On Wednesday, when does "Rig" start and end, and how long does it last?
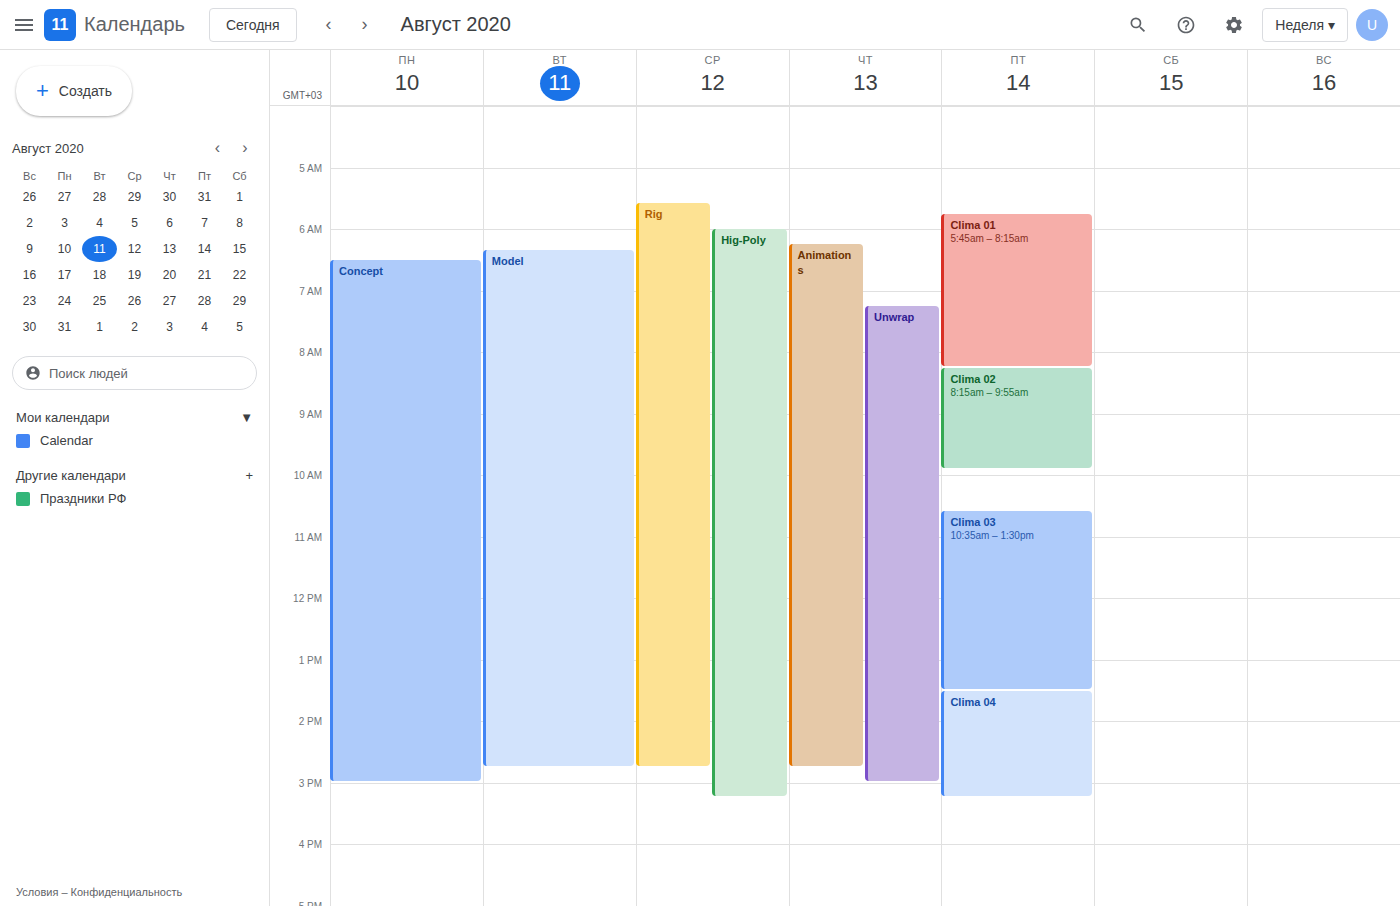
5:35 AM to 2:45 PM, 9 hours 10 minutes